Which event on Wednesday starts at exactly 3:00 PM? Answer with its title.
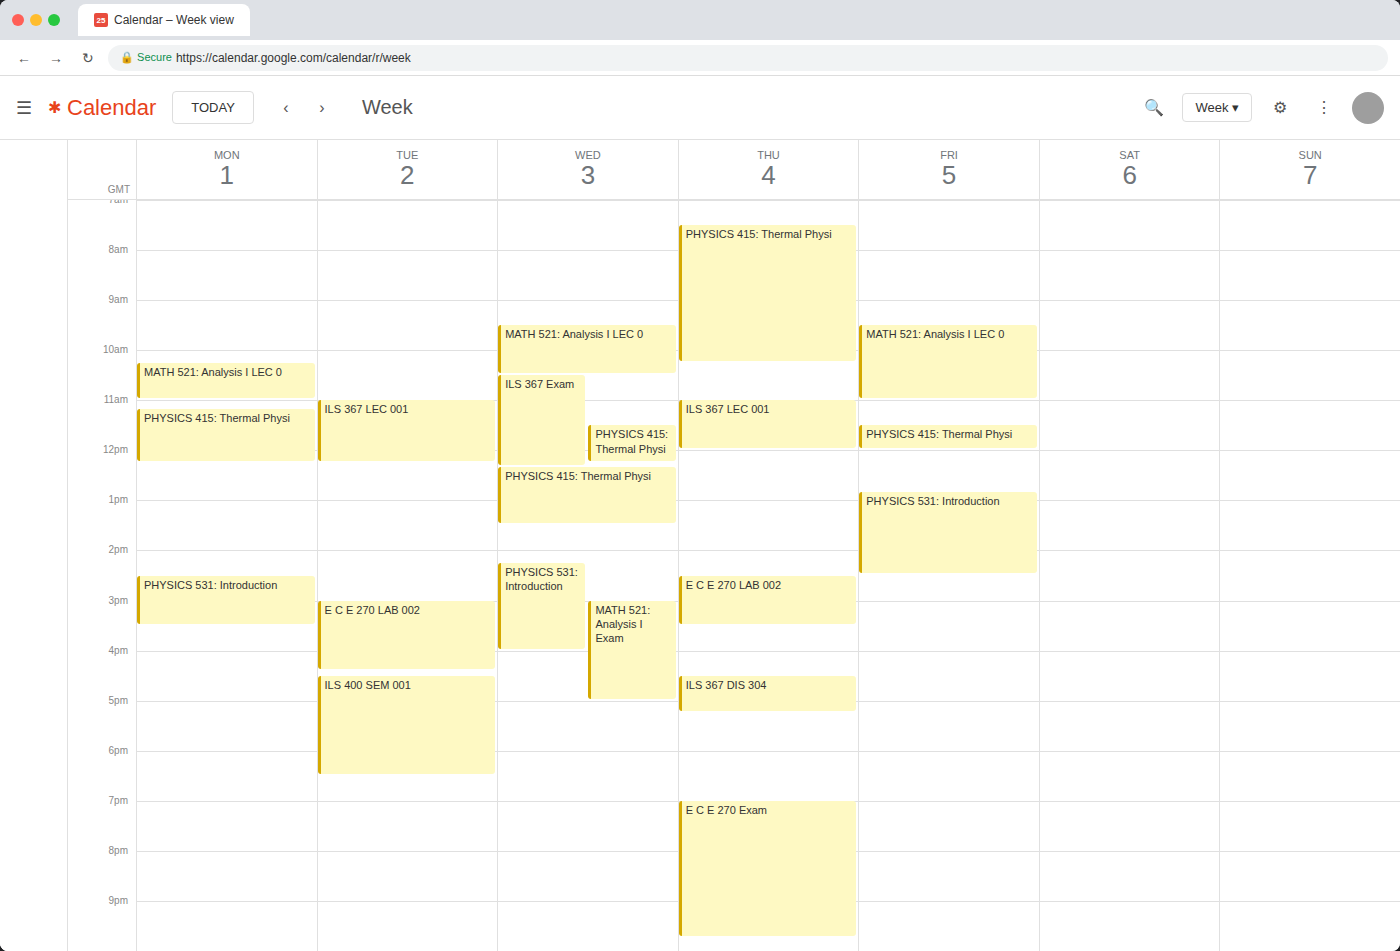
"MATH 521: Analysis I Exam"